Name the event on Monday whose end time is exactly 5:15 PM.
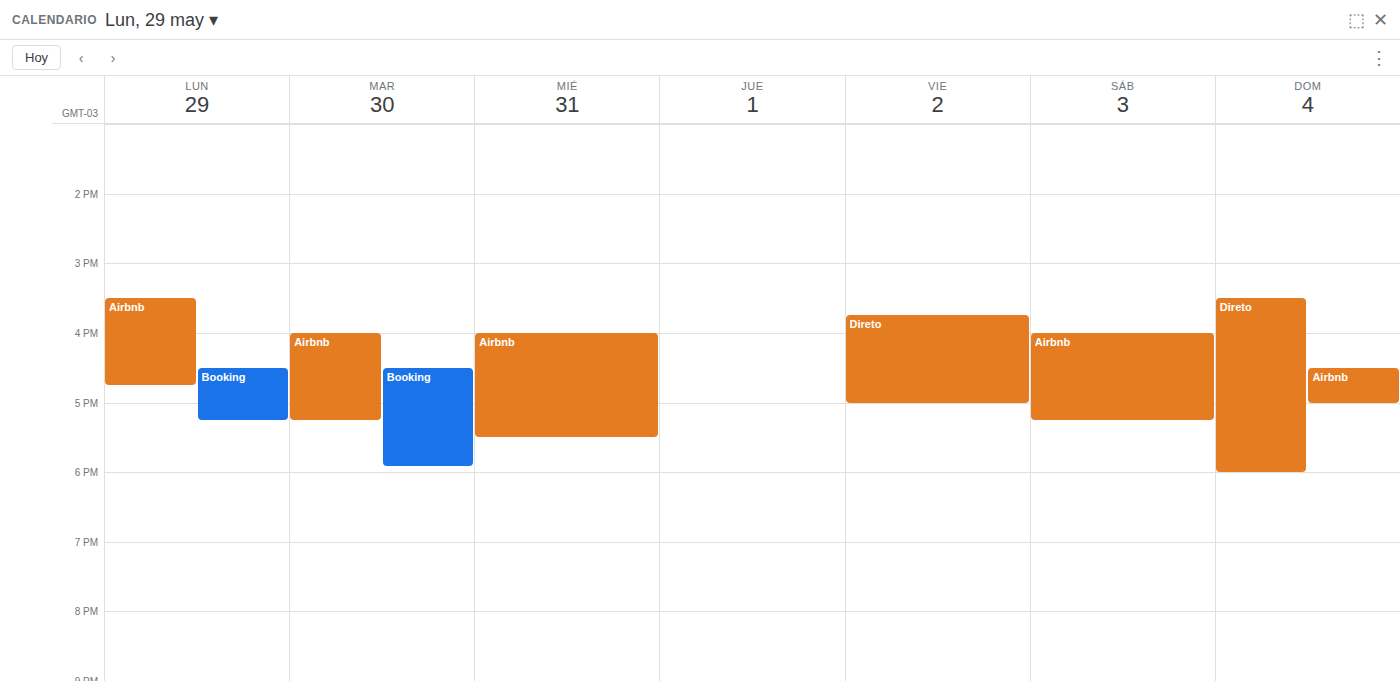
"Booking"